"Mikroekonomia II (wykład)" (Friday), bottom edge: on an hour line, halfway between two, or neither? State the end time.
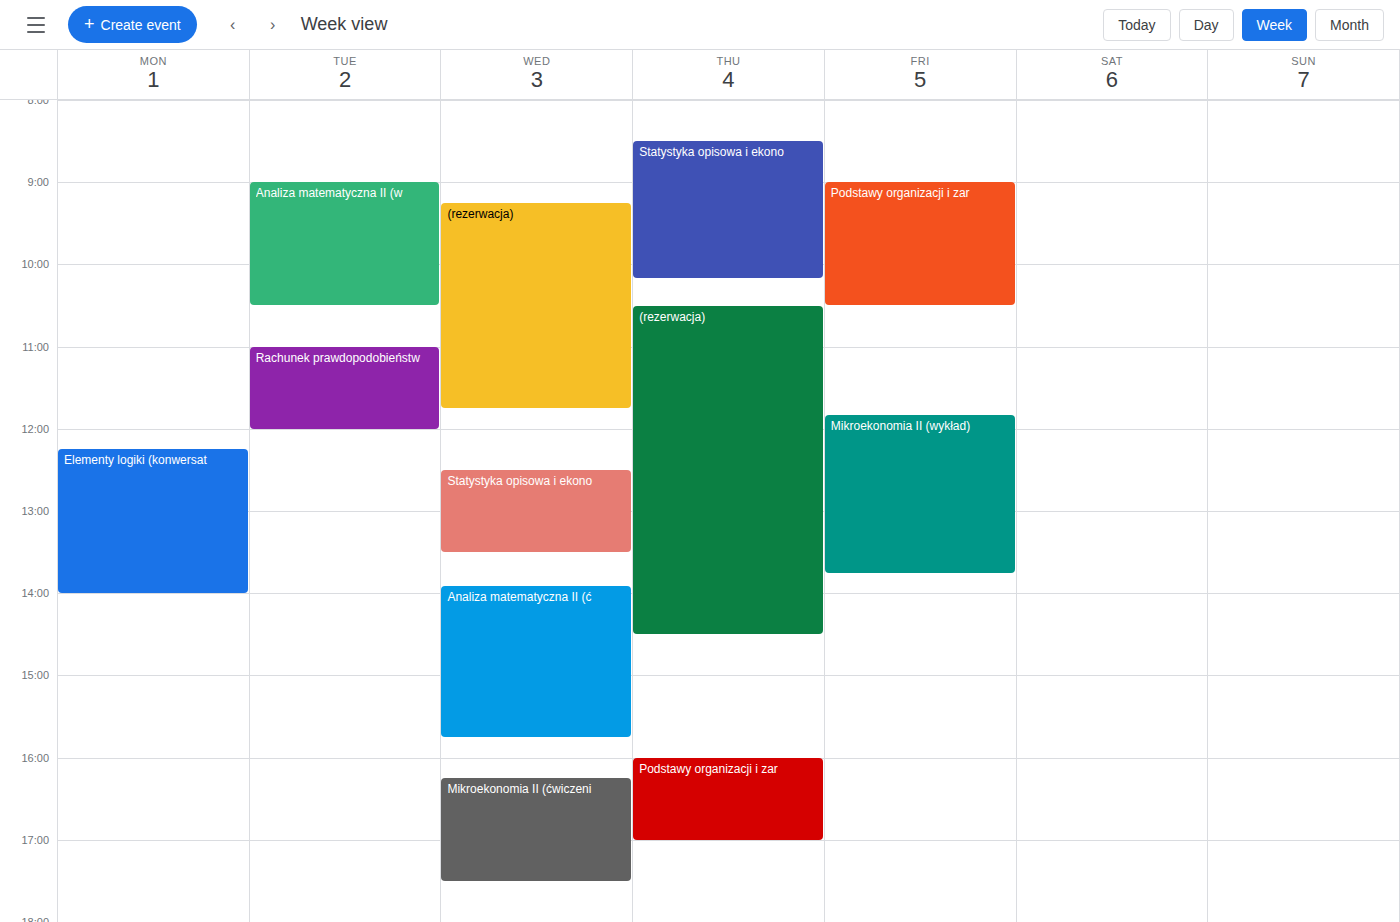
1:45 PM -- neither: three quarters of the way from the 1 PM line to the 2 PM line.